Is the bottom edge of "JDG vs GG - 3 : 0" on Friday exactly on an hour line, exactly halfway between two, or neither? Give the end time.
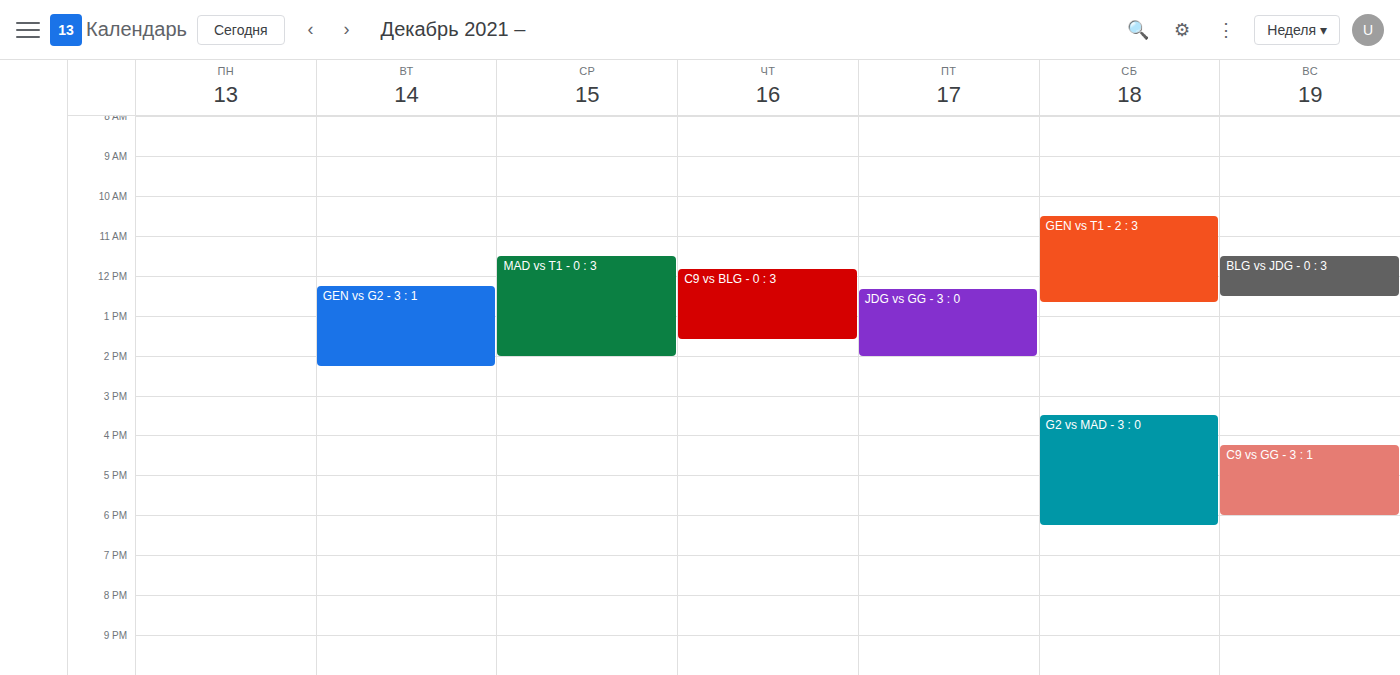
2:00 PM -- exactly on the 2 PM line.